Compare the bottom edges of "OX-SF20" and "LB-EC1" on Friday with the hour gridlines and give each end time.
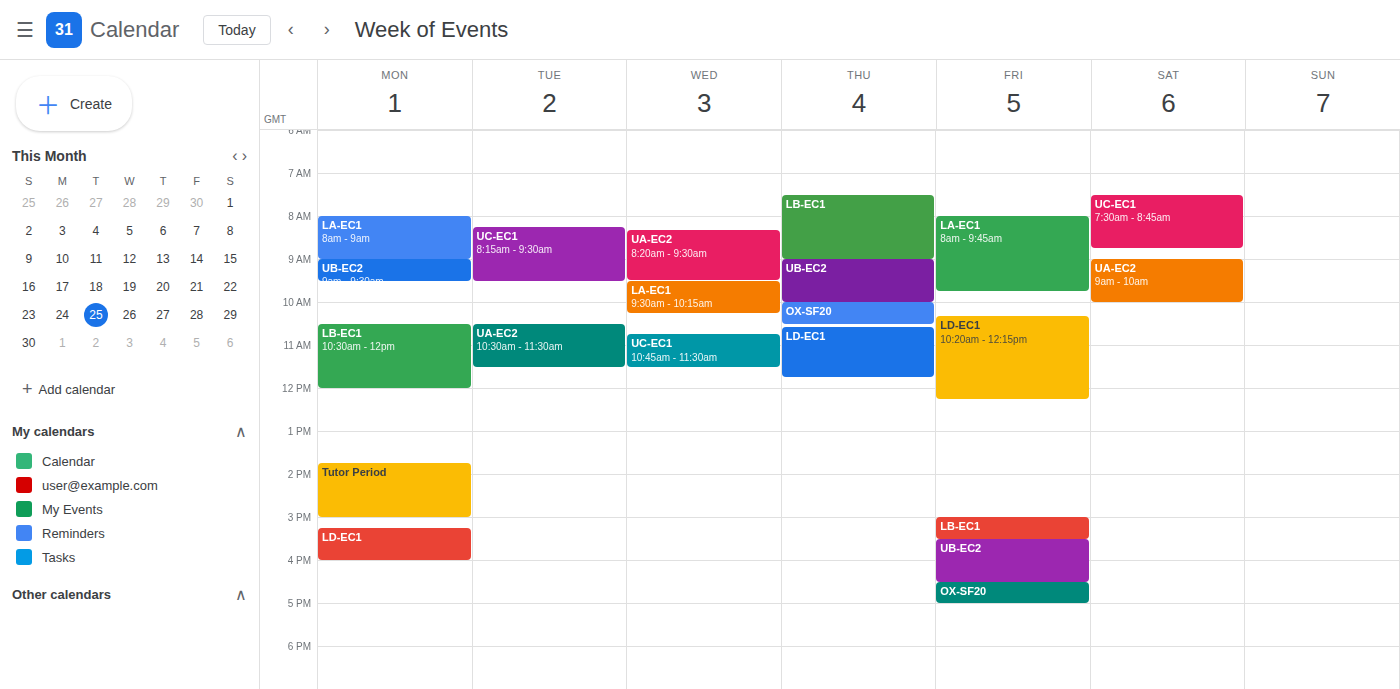
"OX-SF20": 5:00 PM, exactly on the 5 PM line. "LB-EC1": 3:30 PM, halfway between the 3 PM and 4 PM lines.